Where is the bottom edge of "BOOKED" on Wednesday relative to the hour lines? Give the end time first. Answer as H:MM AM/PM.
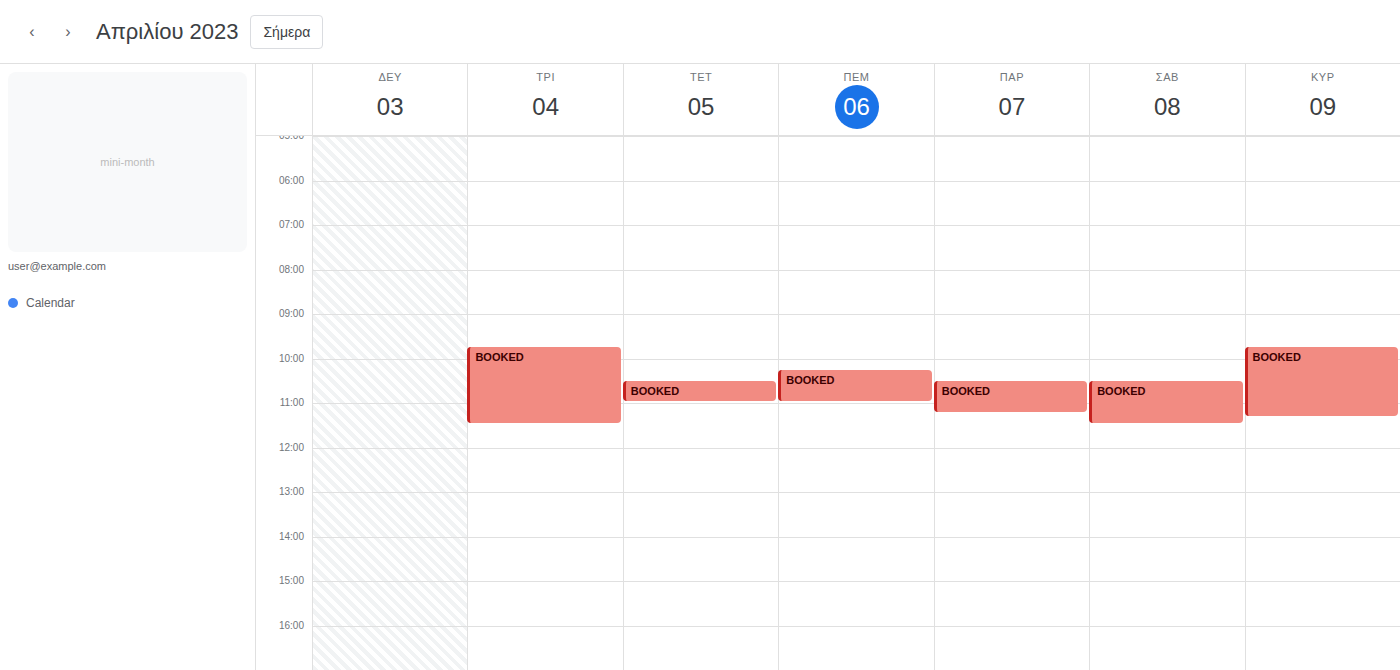
11:00 AM -- exactly on the 11 AM line.